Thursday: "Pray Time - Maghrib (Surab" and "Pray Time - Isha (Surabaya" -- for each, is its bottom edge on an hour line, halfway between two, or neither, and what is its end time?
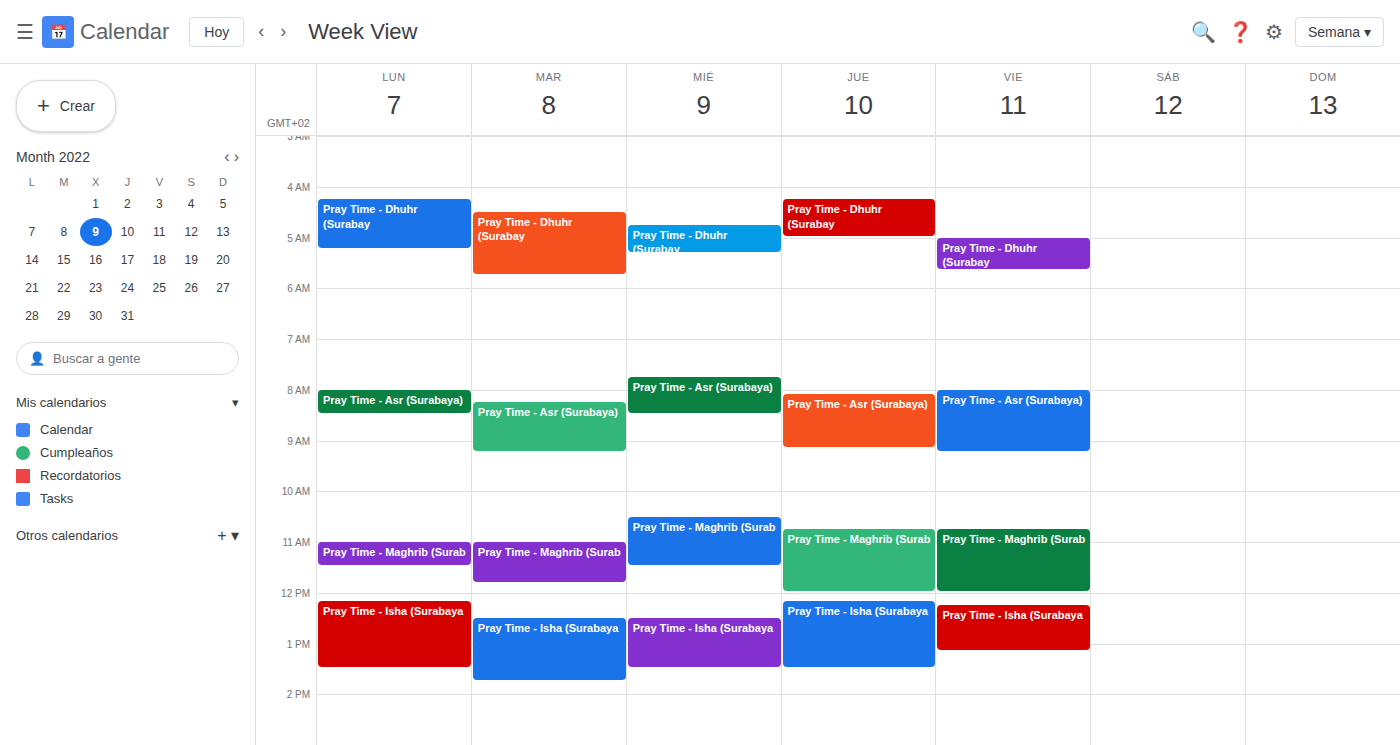
"Pray Time - Maghrib (Surab": 12:00 PM, exactly on the 12 PM line. "Pray Time - Isha (Surabaya": 1:30 PM, halfway between the 1 PM and 2 PM lines.